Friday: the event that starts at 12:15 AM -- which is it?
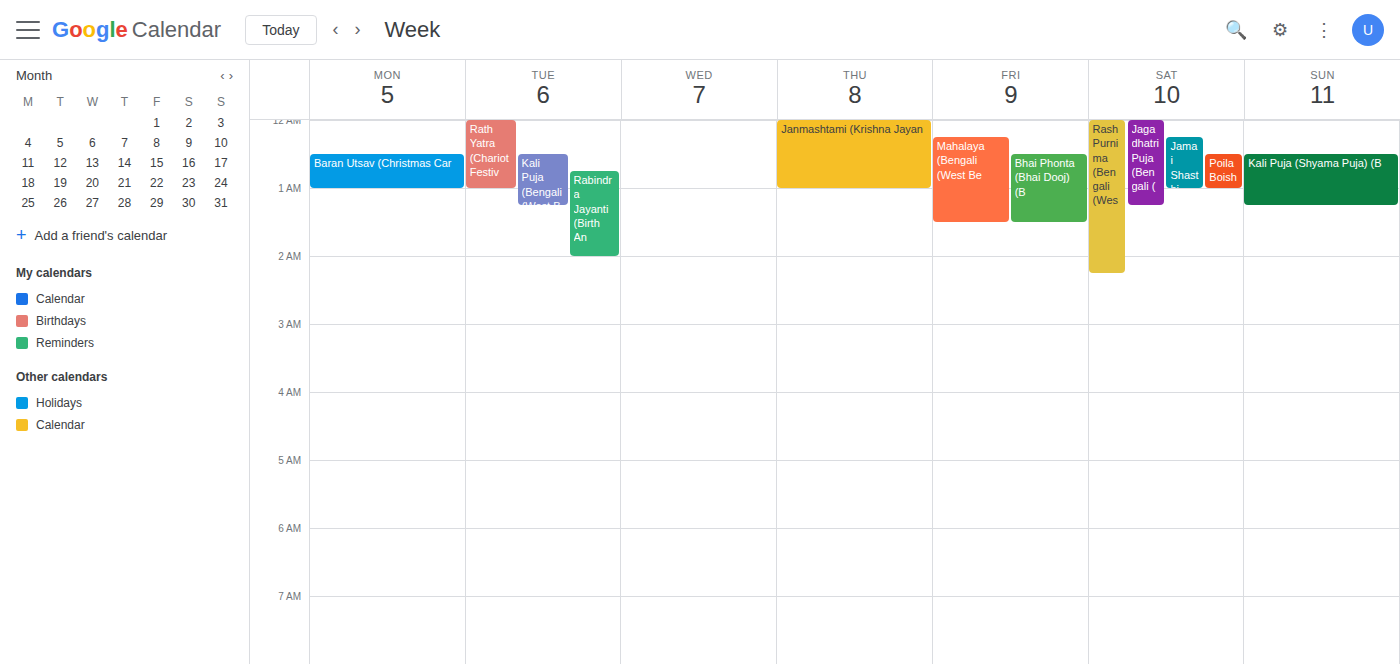
"Mahalaya (Bengali (West Be"